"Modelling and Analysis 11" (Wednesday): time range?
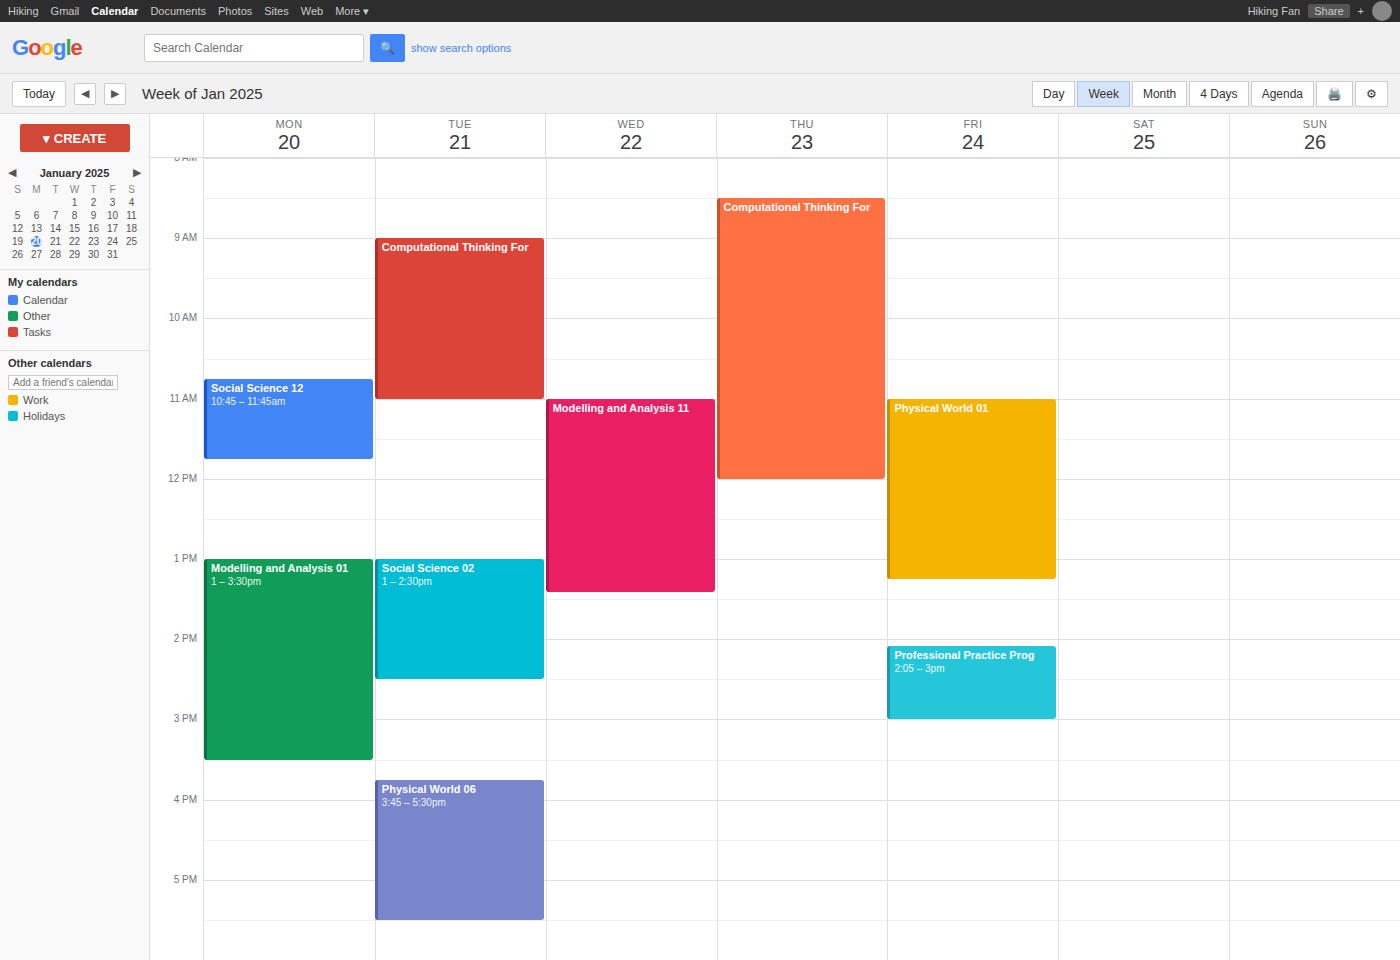
11:00 AM to 1:25 PM